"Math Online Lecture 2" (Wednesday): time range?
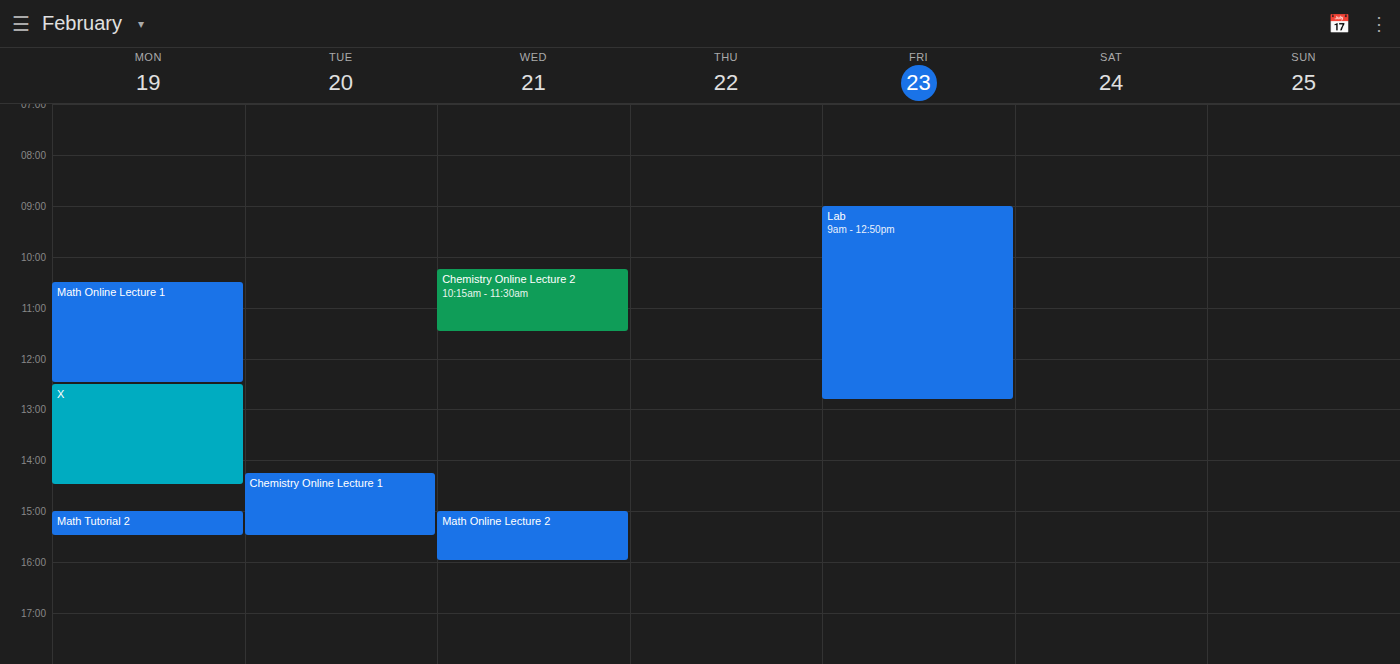
3:00 PM to 4:00 PM